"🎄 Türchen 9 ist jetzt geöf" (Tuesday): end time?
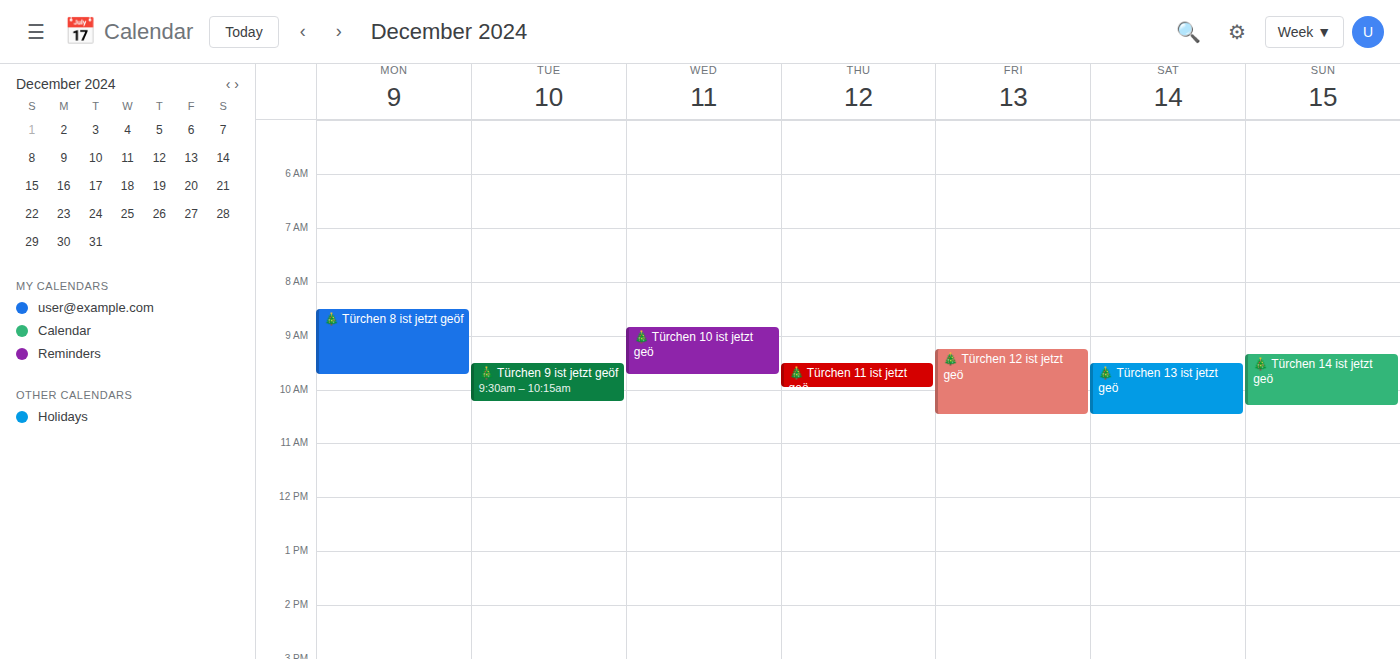
10:15 AM